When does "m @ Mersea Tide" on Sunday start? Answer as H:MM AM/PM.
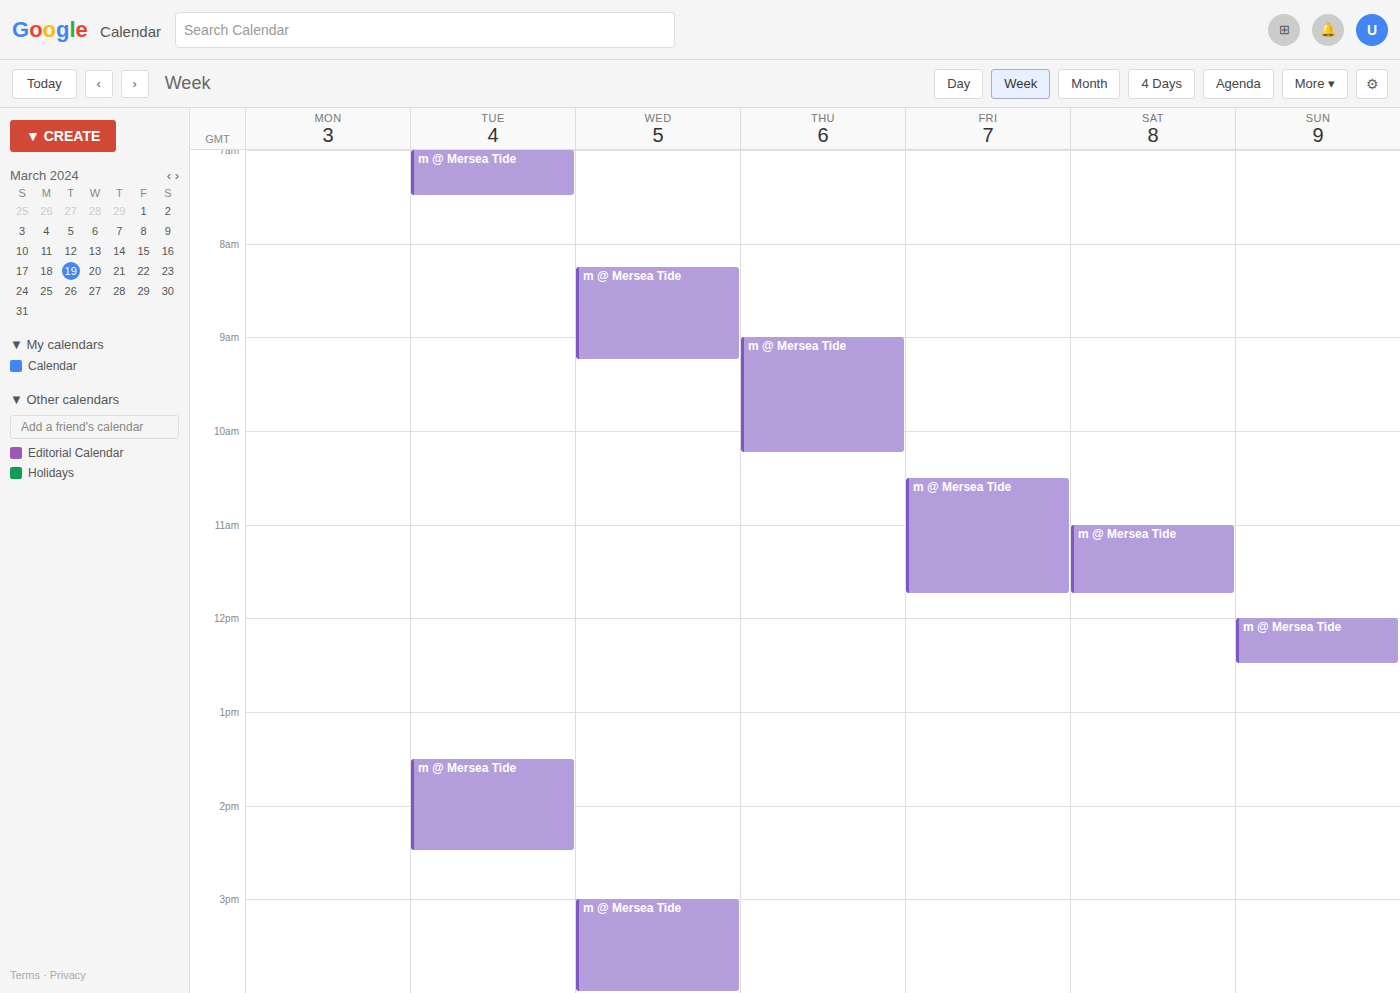
12:00 PM